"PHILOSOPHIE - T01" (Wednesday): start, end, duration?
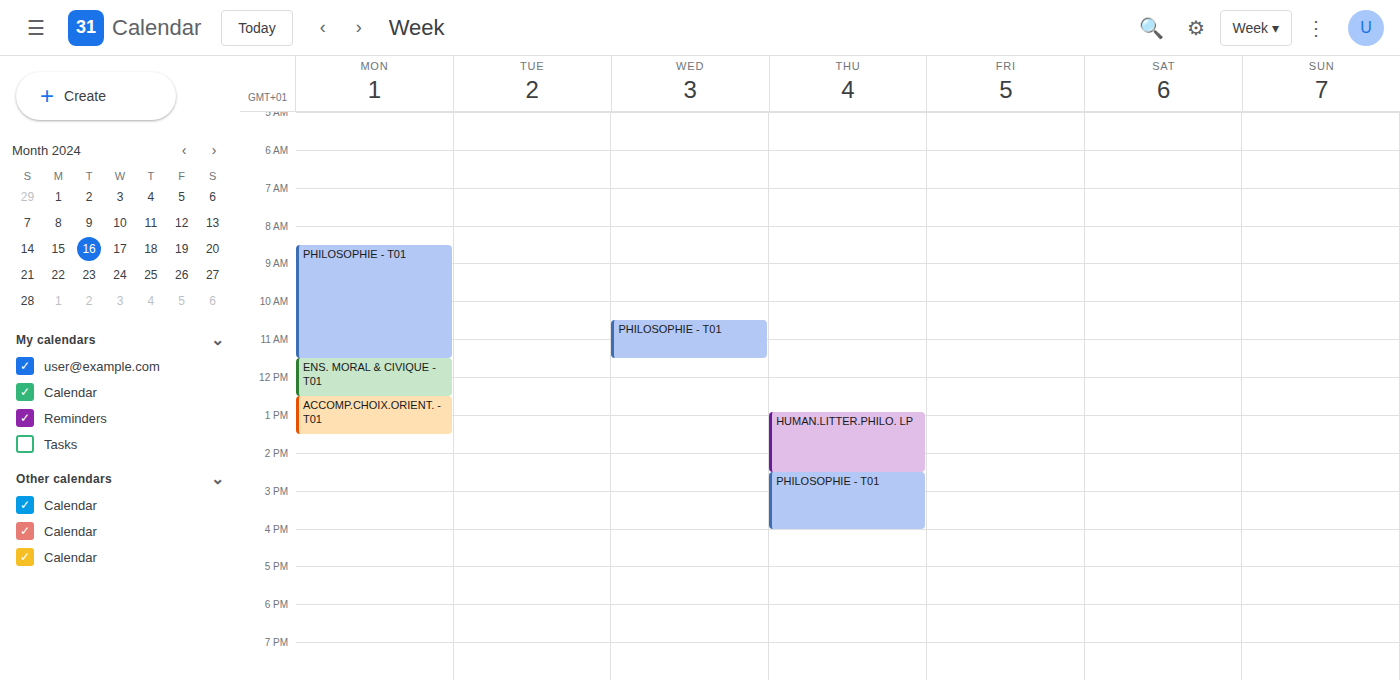
10:30 AM to 11:30 AM, 1 hour